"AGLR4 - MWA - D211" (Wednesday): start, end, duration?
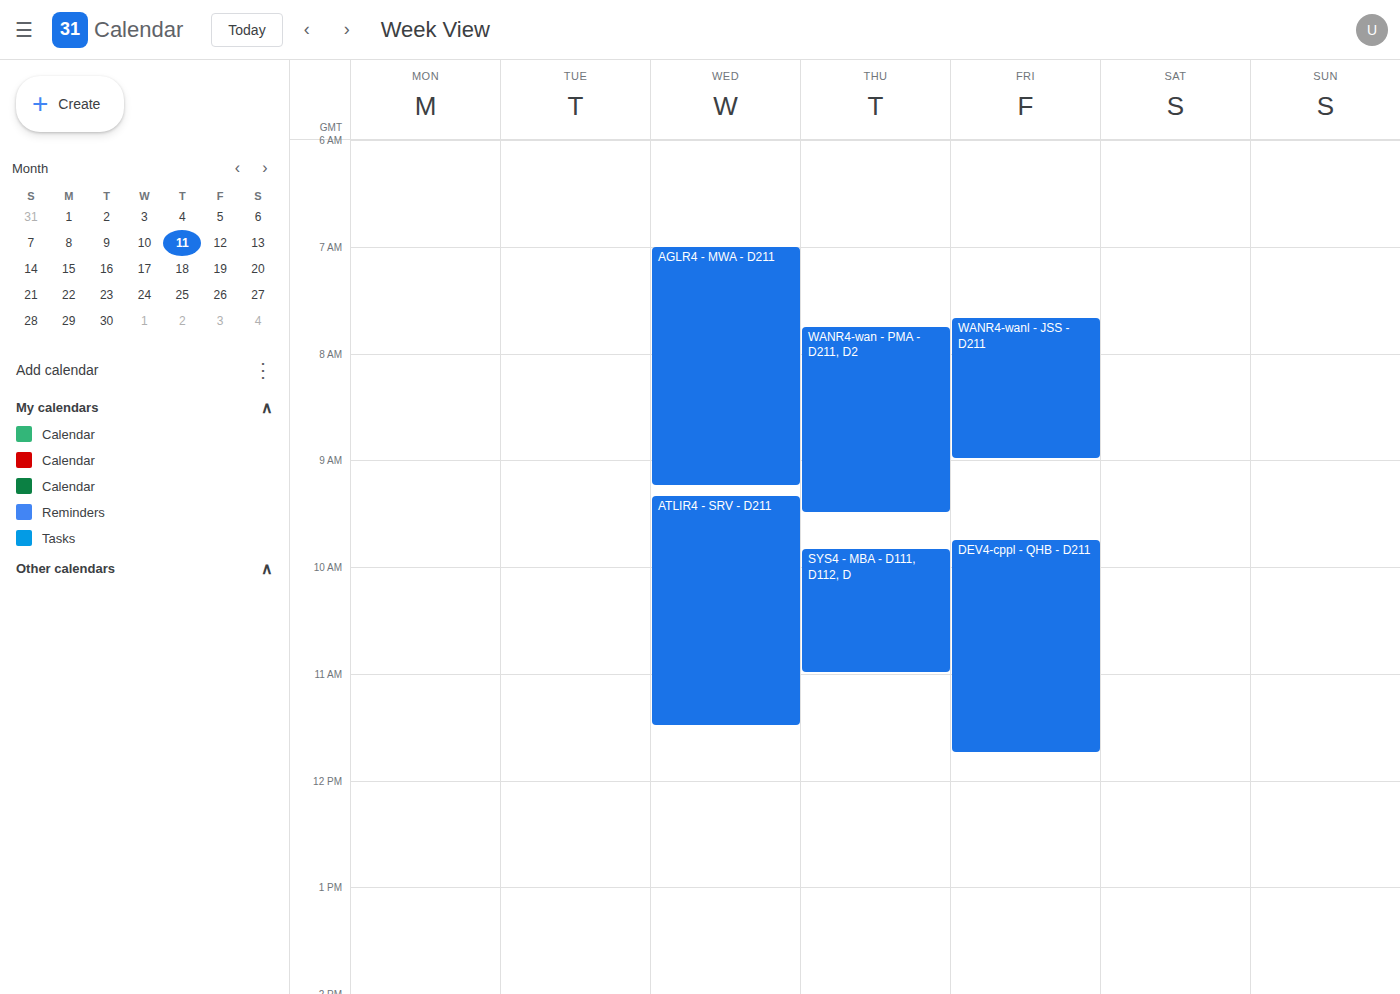
7:00 AM to 9:15 AM, 2 hours 15 minutes